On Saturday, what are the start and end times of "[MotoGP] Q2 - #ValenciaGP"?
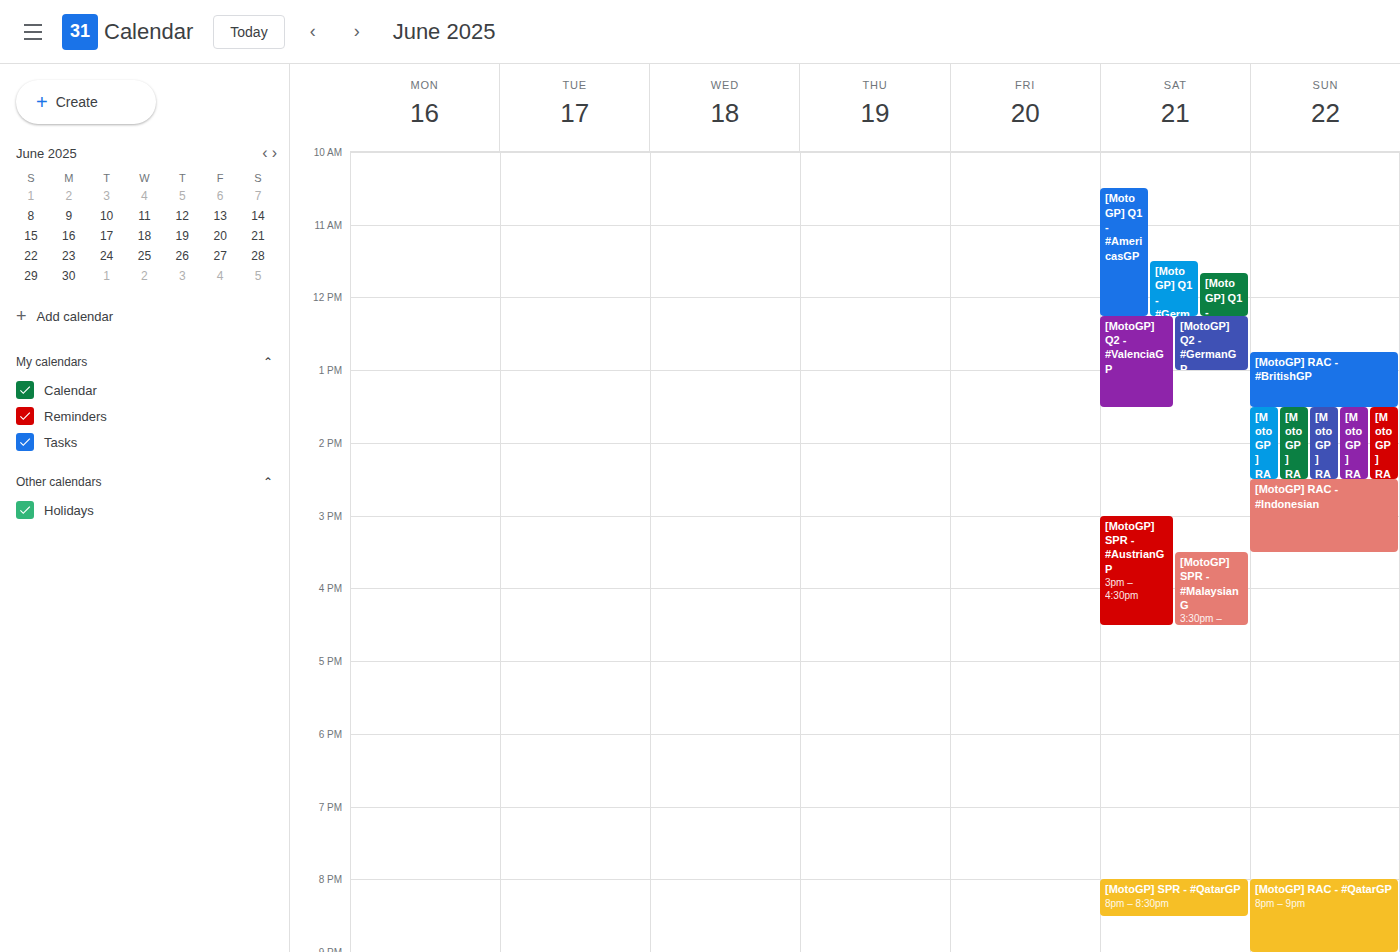
12:15 PM to 1:30 PM